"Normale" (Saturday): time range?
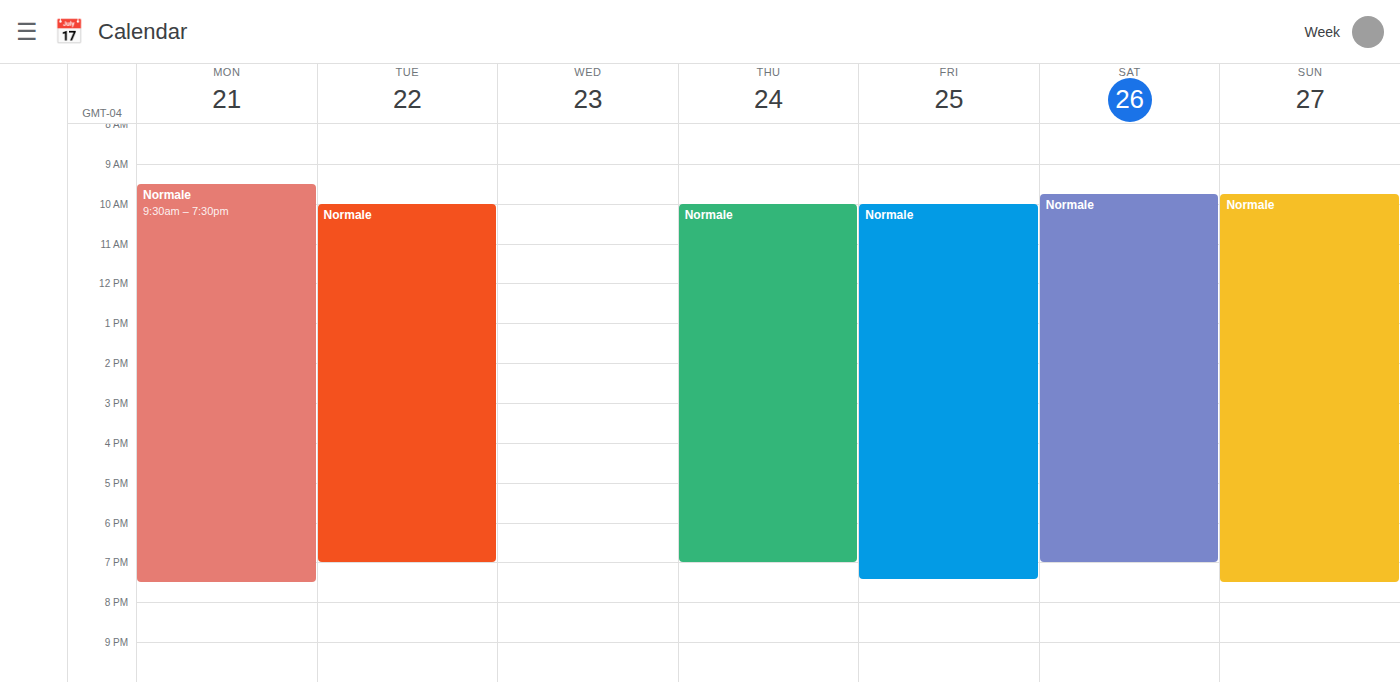
9:45 AM to 7:00 PM